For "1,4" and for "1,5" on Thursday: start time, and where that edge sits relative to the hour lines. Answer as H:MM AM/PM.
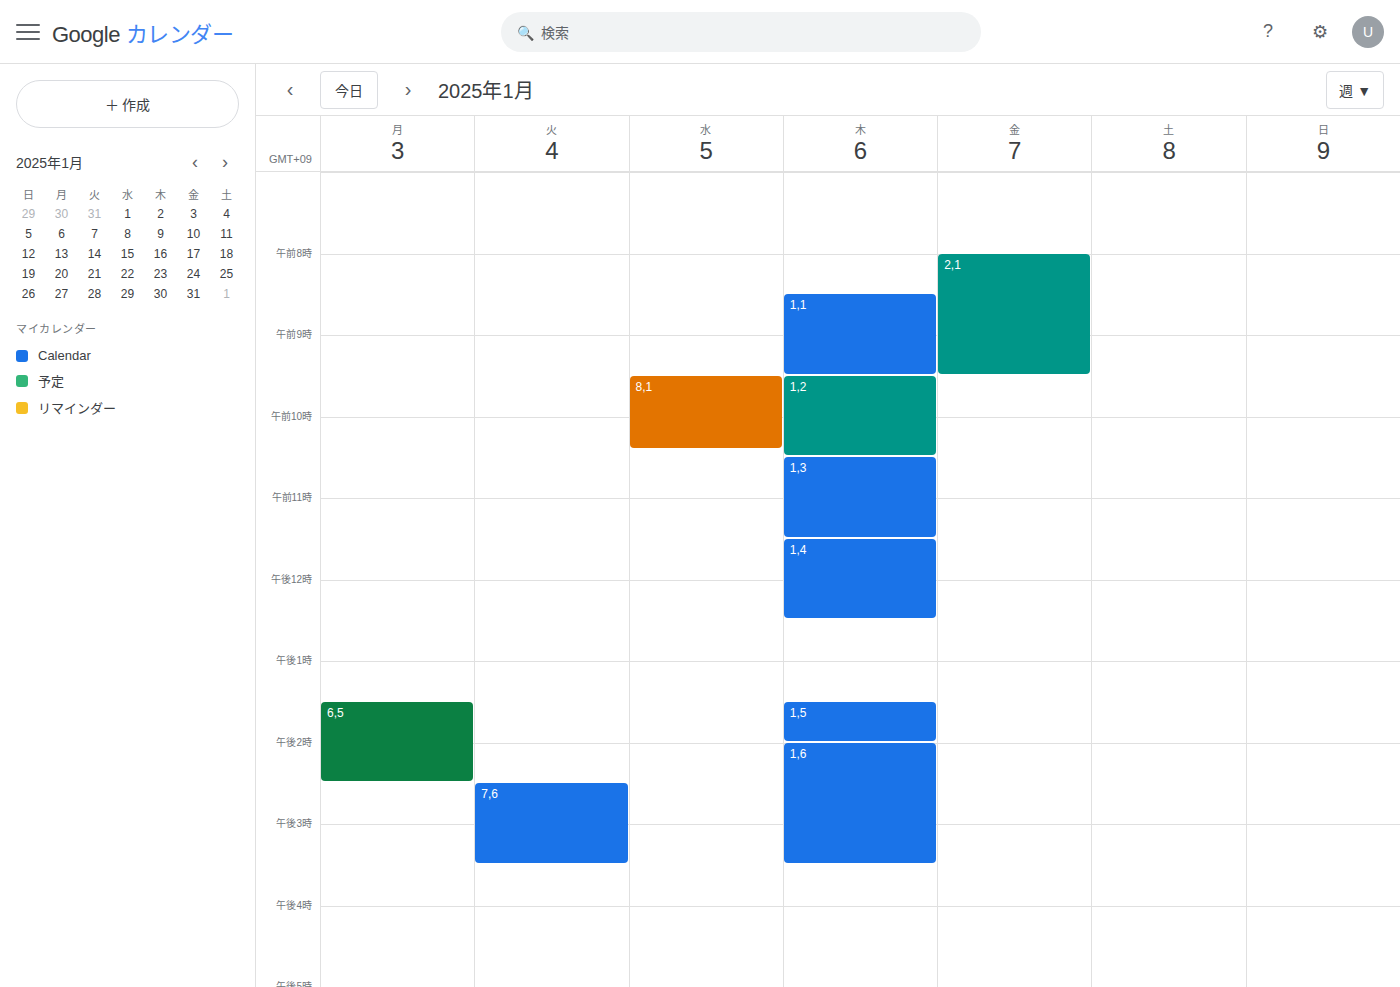
"1,4": 11:30 AM, halfway between the 11 AM and 12 PM lines. "1,5": 1:30 PM, halfway between the 1 PM and 2 PM lines.